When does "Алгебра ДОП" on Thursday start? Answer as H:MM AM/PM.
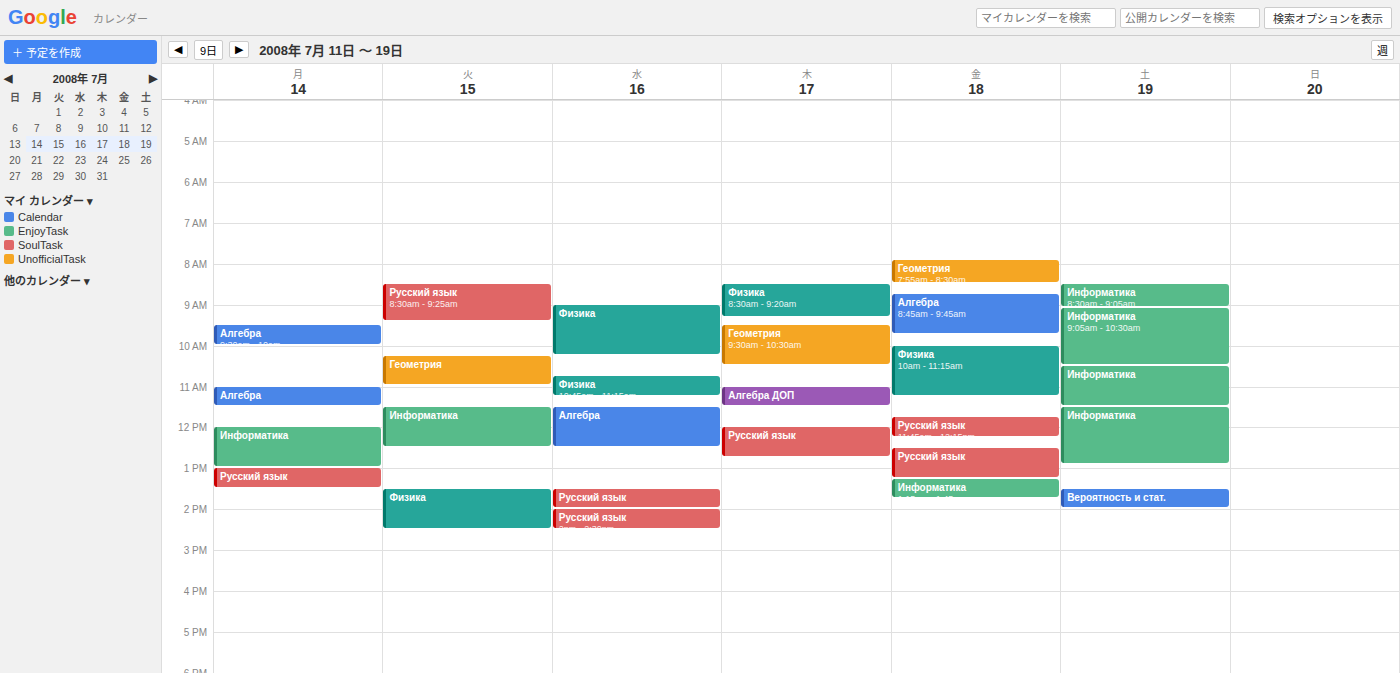
11:00 AM